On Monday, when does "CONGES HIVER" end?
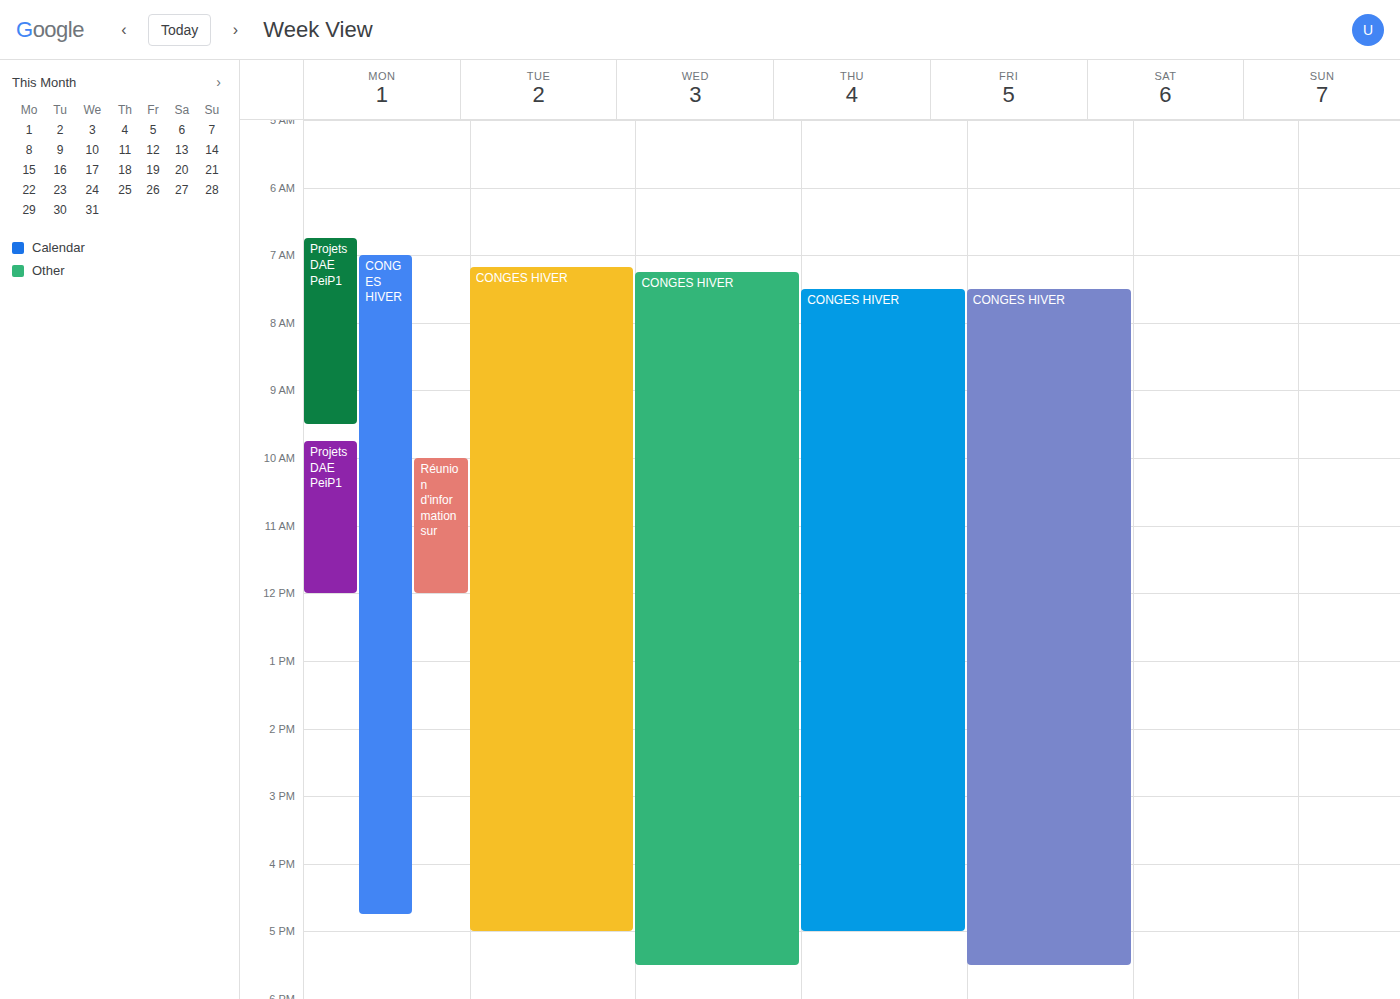
4:45 PM